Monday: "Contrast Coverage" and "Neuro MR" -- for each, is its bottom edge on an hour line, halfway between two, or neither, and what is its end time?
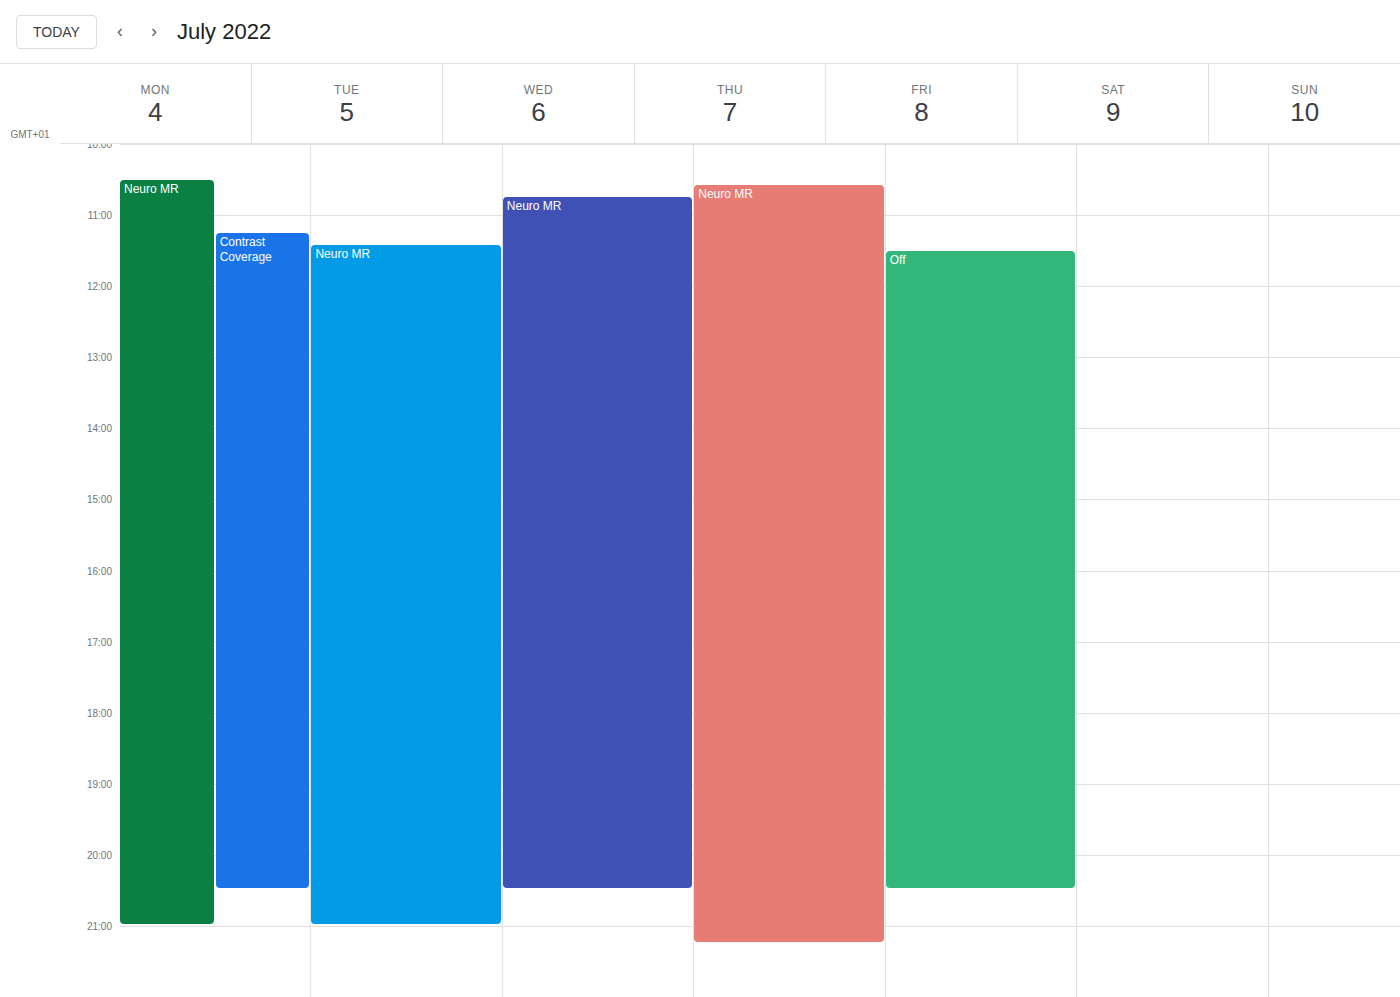
"Contrast Coverage": 8:30 PM, halfway between the 8 PM and 9 PM lines. "Neuro MR": 9:00 PM, exactly on the 9 PM line.